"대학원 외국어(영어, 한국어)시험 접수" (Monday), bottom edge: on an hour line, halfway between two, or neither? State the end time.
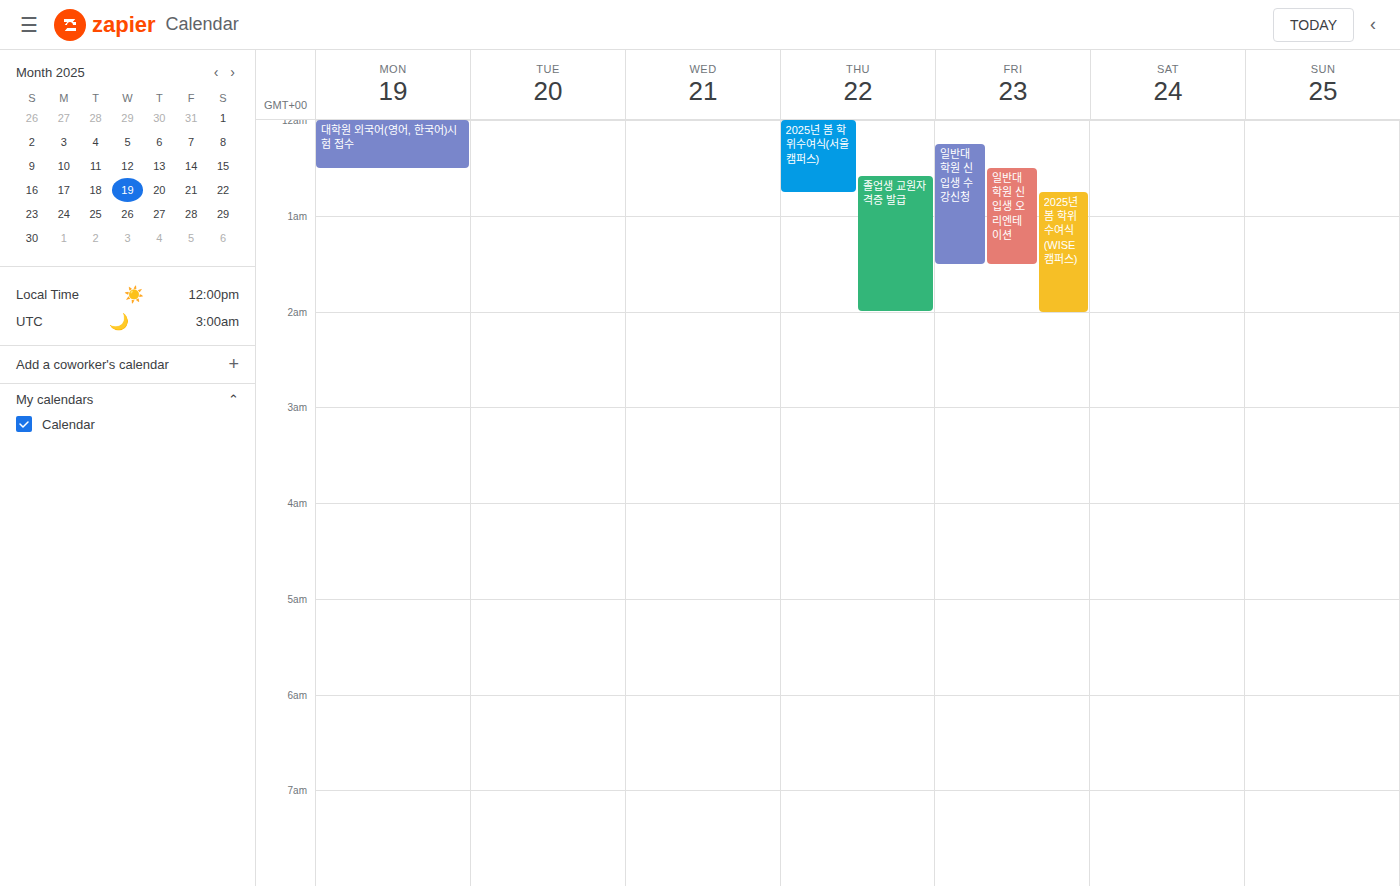
12:30 AM -- halfway between the 12 AM and 1 AM lines.